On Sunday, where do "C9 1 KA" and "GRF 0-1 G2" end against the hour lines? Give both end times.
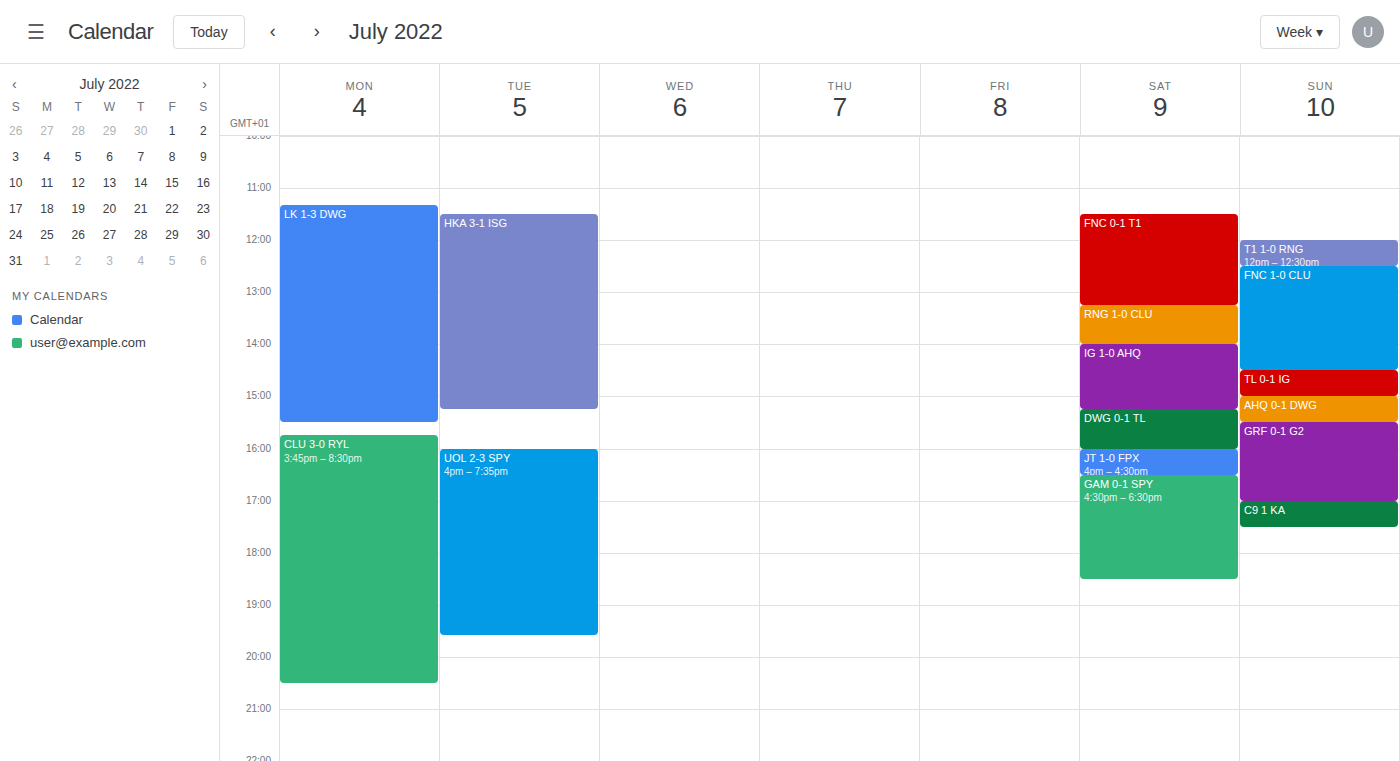
"C9 1 KA": 5:30 PM, halfway between the 5 PM and 6 PM lines. "GRF 0-1 G2": 5:00 PM, exactly on the 5 PM line.